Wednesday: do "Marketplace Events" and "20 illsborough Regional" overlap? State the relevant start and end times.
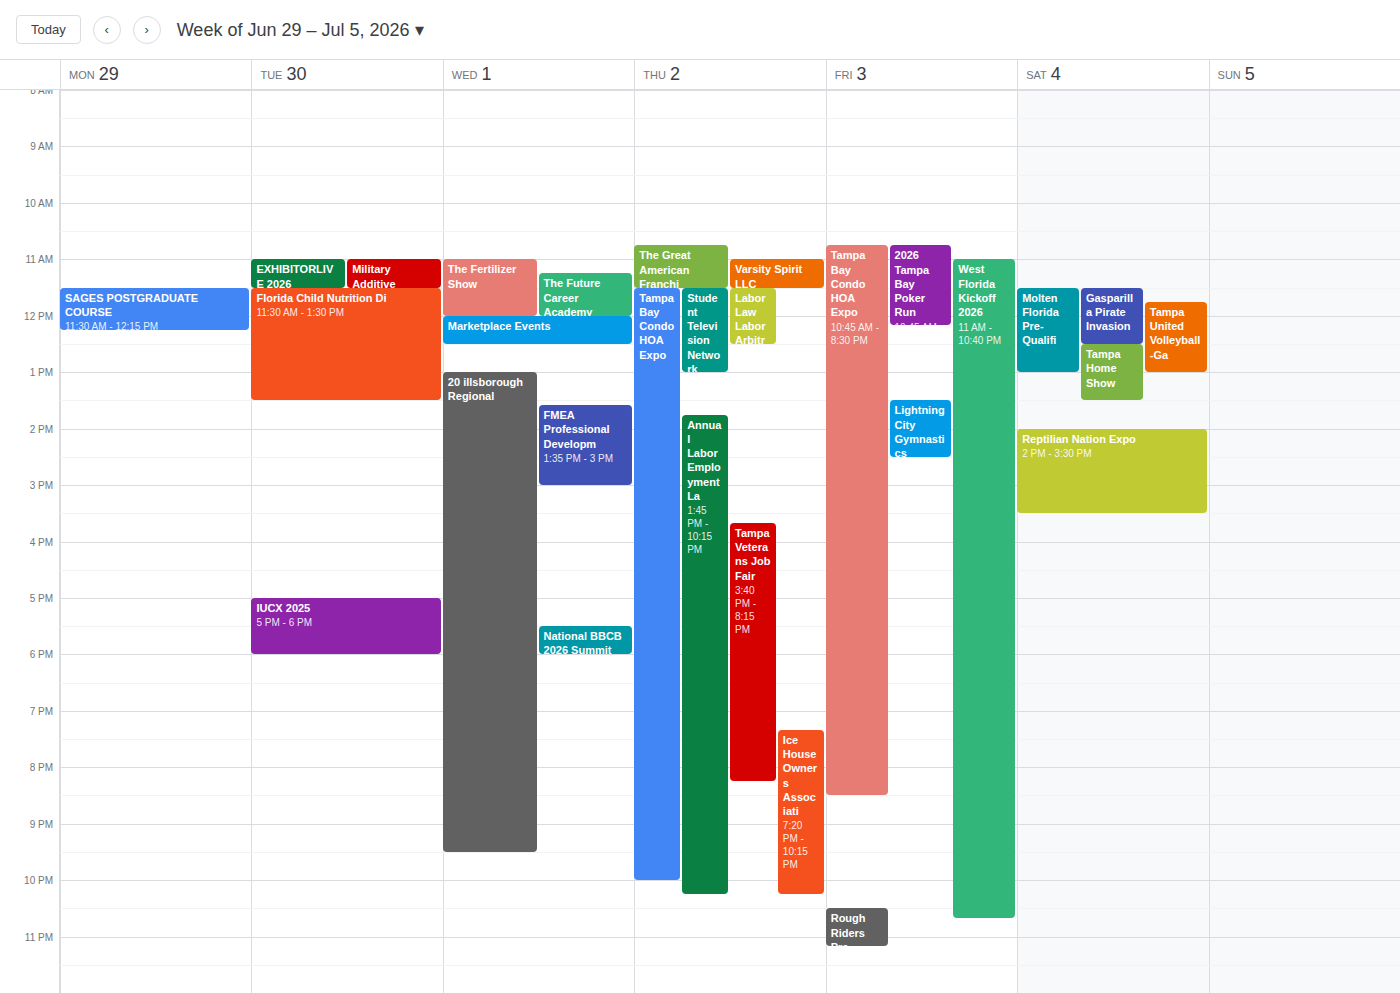
"Marketplace Events" ends at 12:30 PM and "20 illsborough Regional" starts at 1:00 PM -- no overlap.